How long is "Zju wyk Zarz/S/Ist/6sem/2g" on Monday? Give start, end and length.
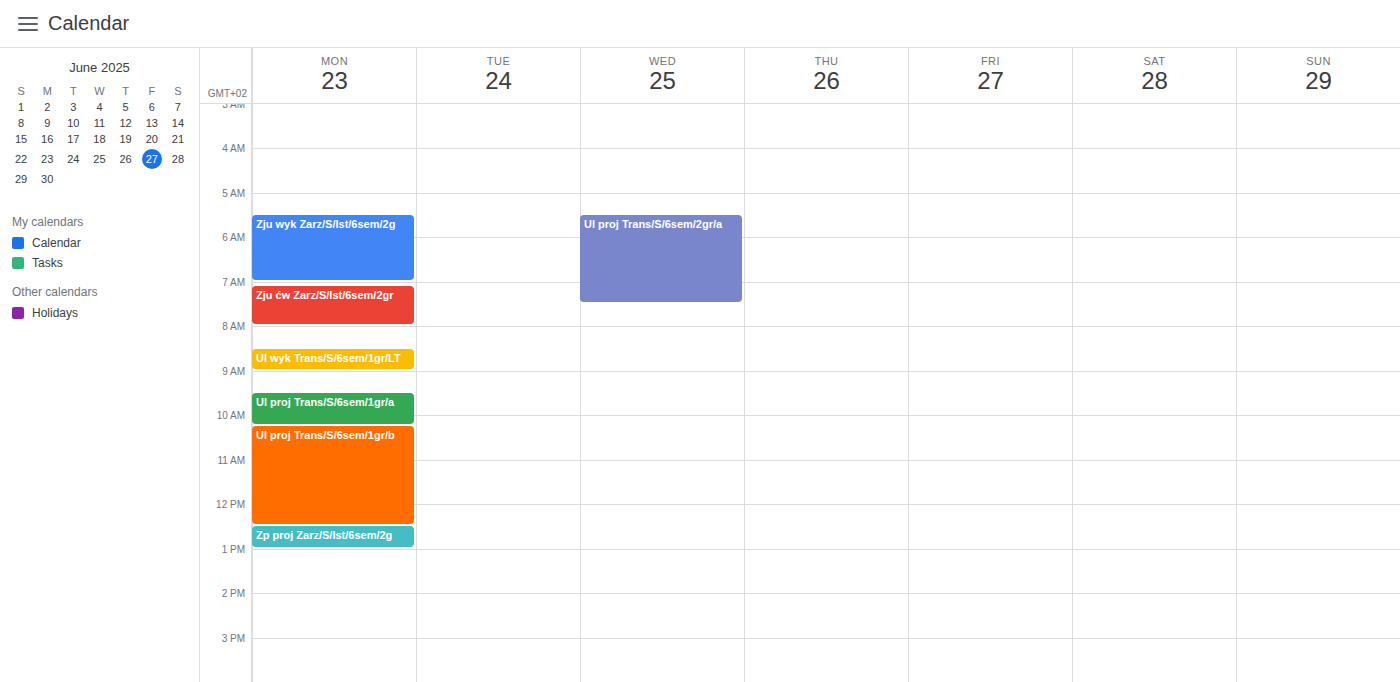
05:30 to 07:00, 1 hour 30 minutes